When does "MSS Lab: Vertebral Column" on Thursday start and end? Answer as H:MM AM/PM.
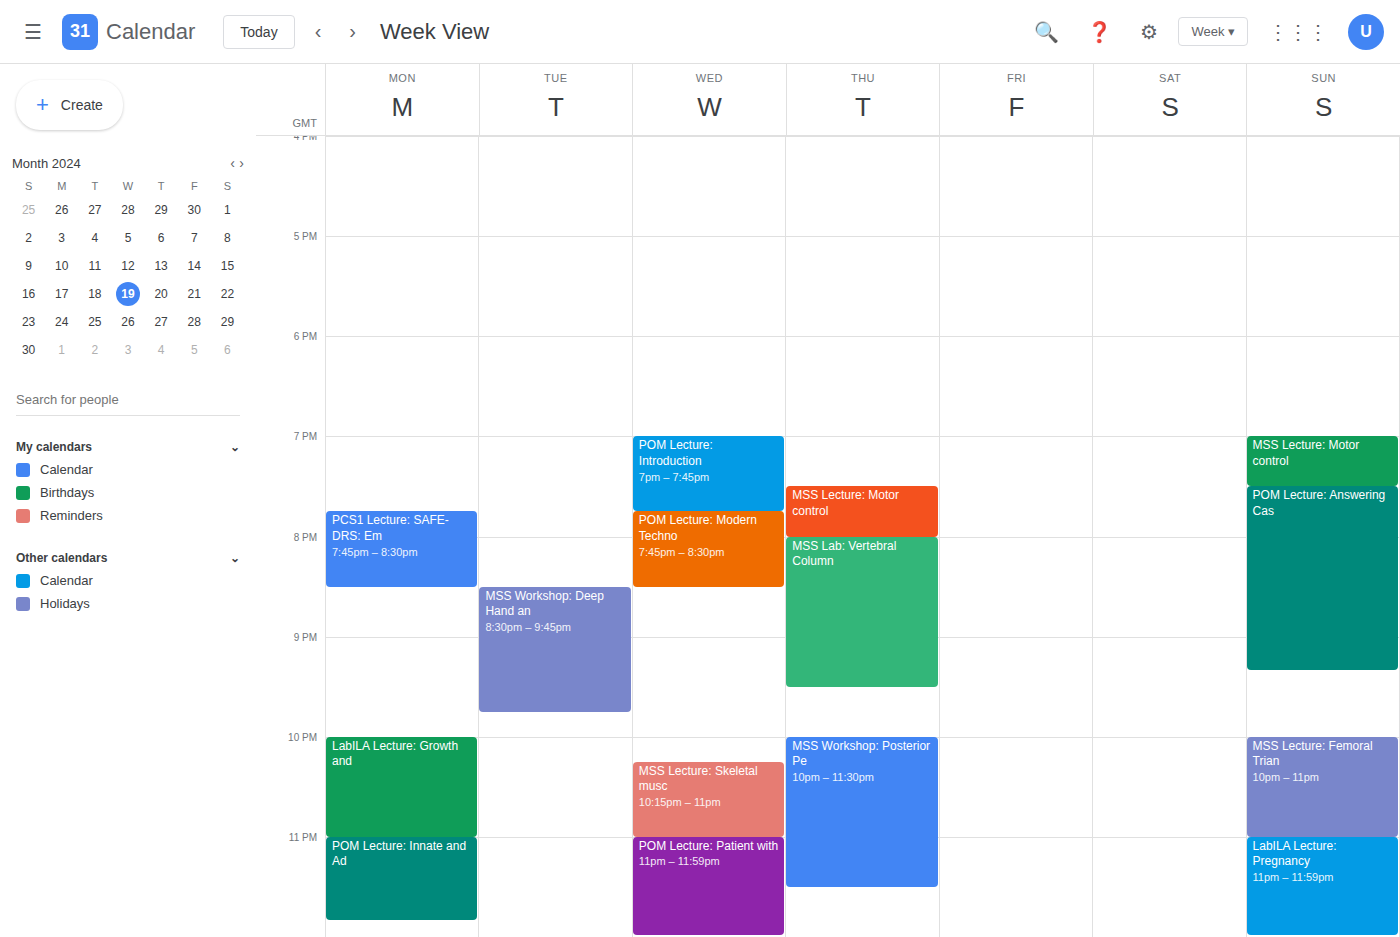
8:00 PM to 9:30 PM